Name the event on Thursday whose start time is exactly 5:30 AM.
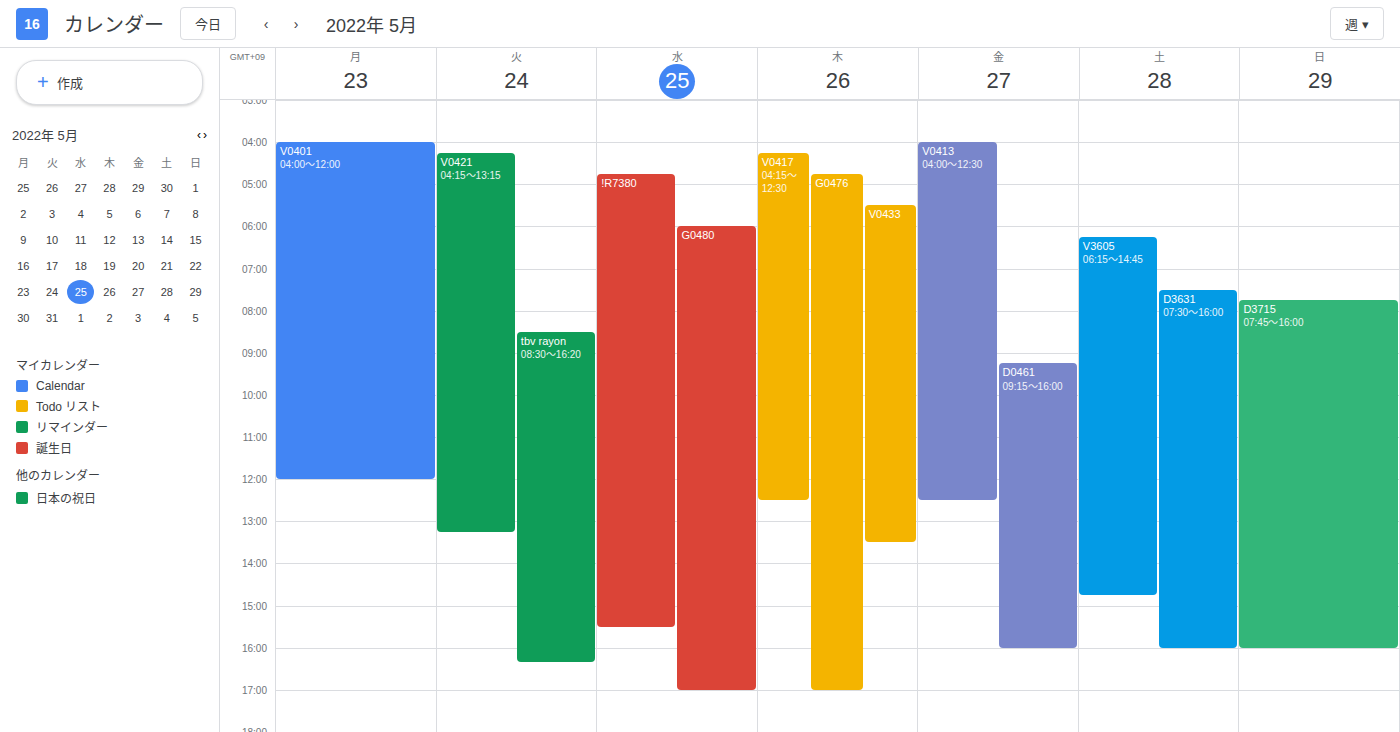
"V0433"